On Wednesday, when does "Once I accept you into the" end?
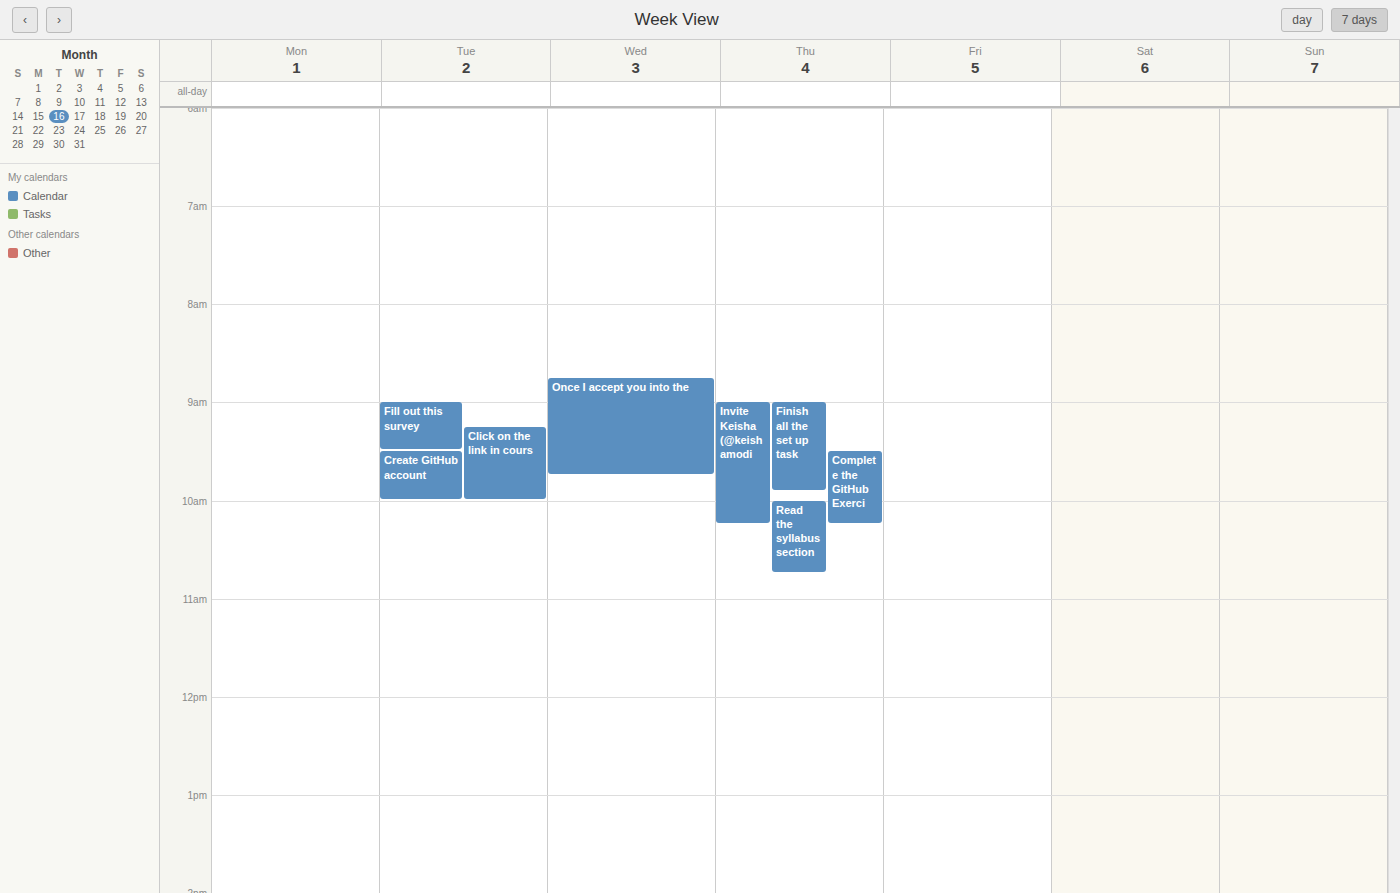
9:45 AM